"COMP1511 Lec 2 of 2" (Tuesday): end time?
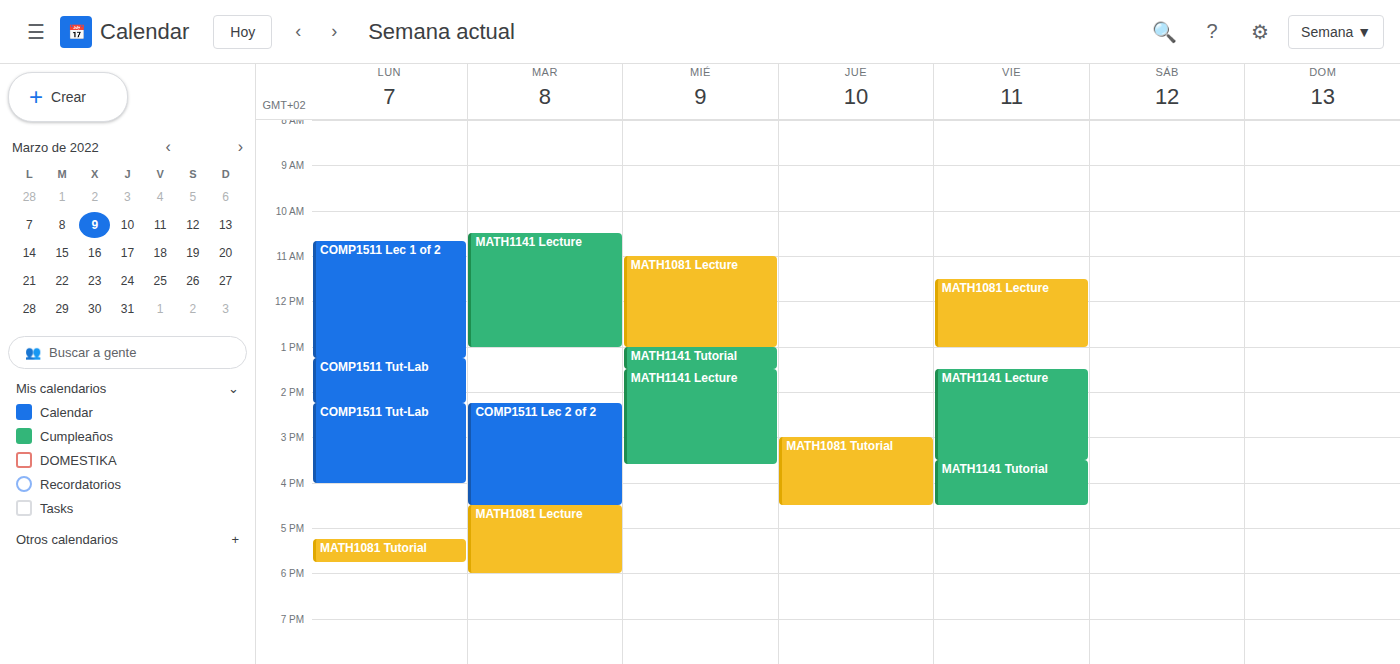
4:30 PM